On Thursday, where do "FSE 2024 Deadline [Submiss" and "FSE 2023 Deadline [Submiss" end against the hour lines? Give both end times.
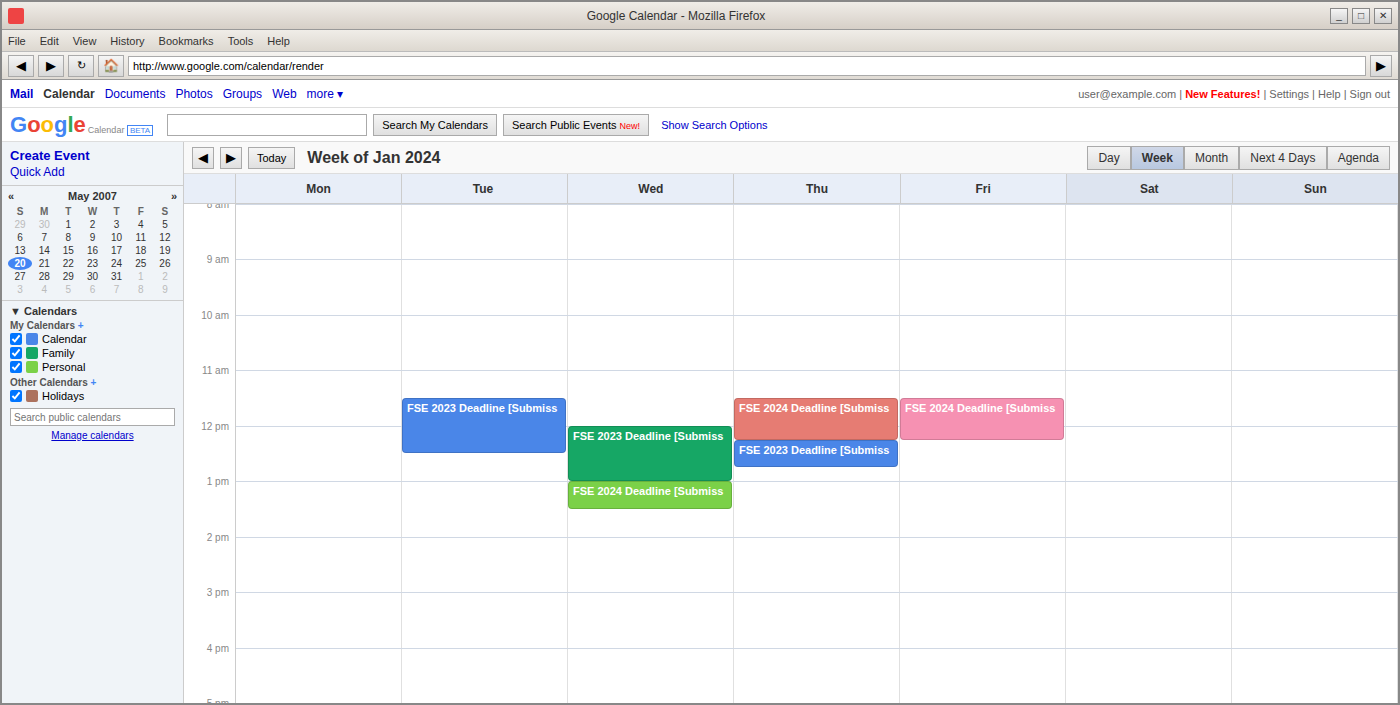
"FSE 2024 Deadline [Submiss": 12:15 PM, neither: a quarter of the way from the 12 PM line to the 1 PM line. "FSE 2023 Deadline [Submiss": 12:45 PM, neither: three quarters of the way from the 12 PM line to the 1 PM line.